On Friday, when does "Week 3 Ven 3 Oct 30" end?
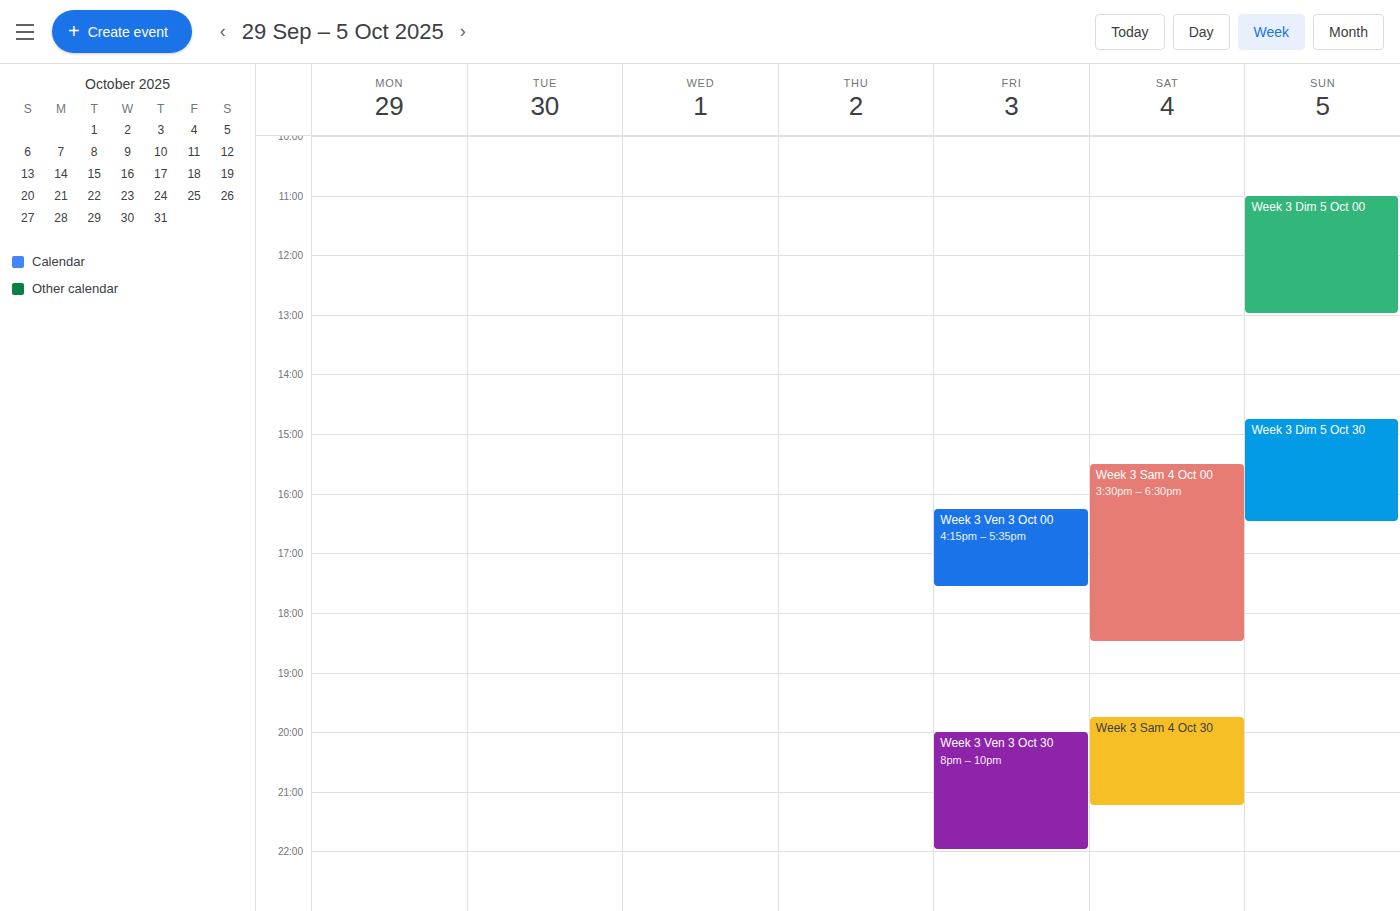
10:00 PM